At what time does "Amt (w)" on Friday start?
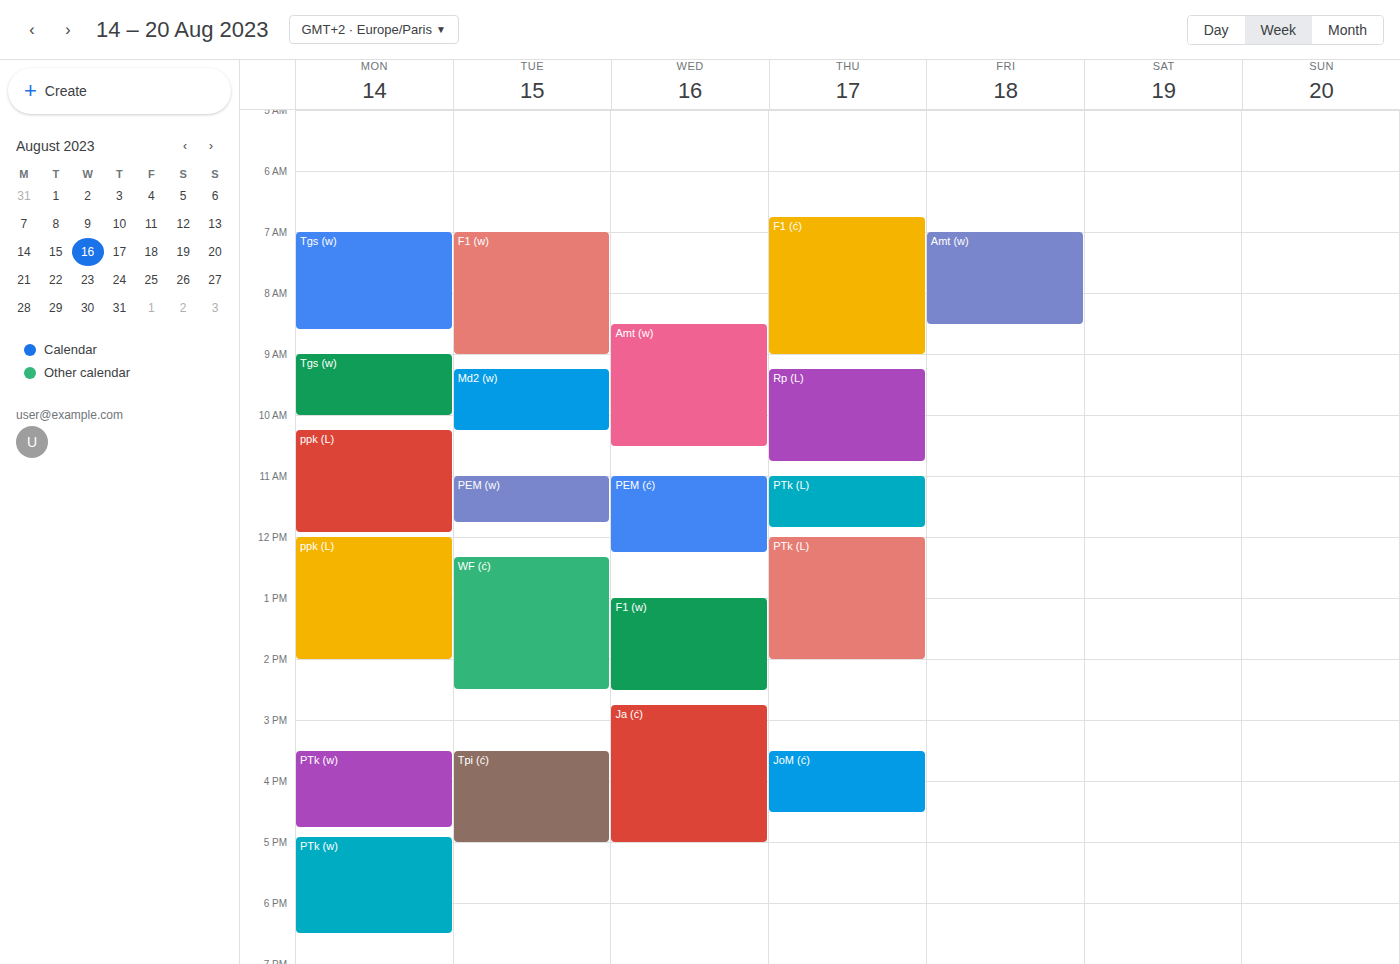
7:00 AM